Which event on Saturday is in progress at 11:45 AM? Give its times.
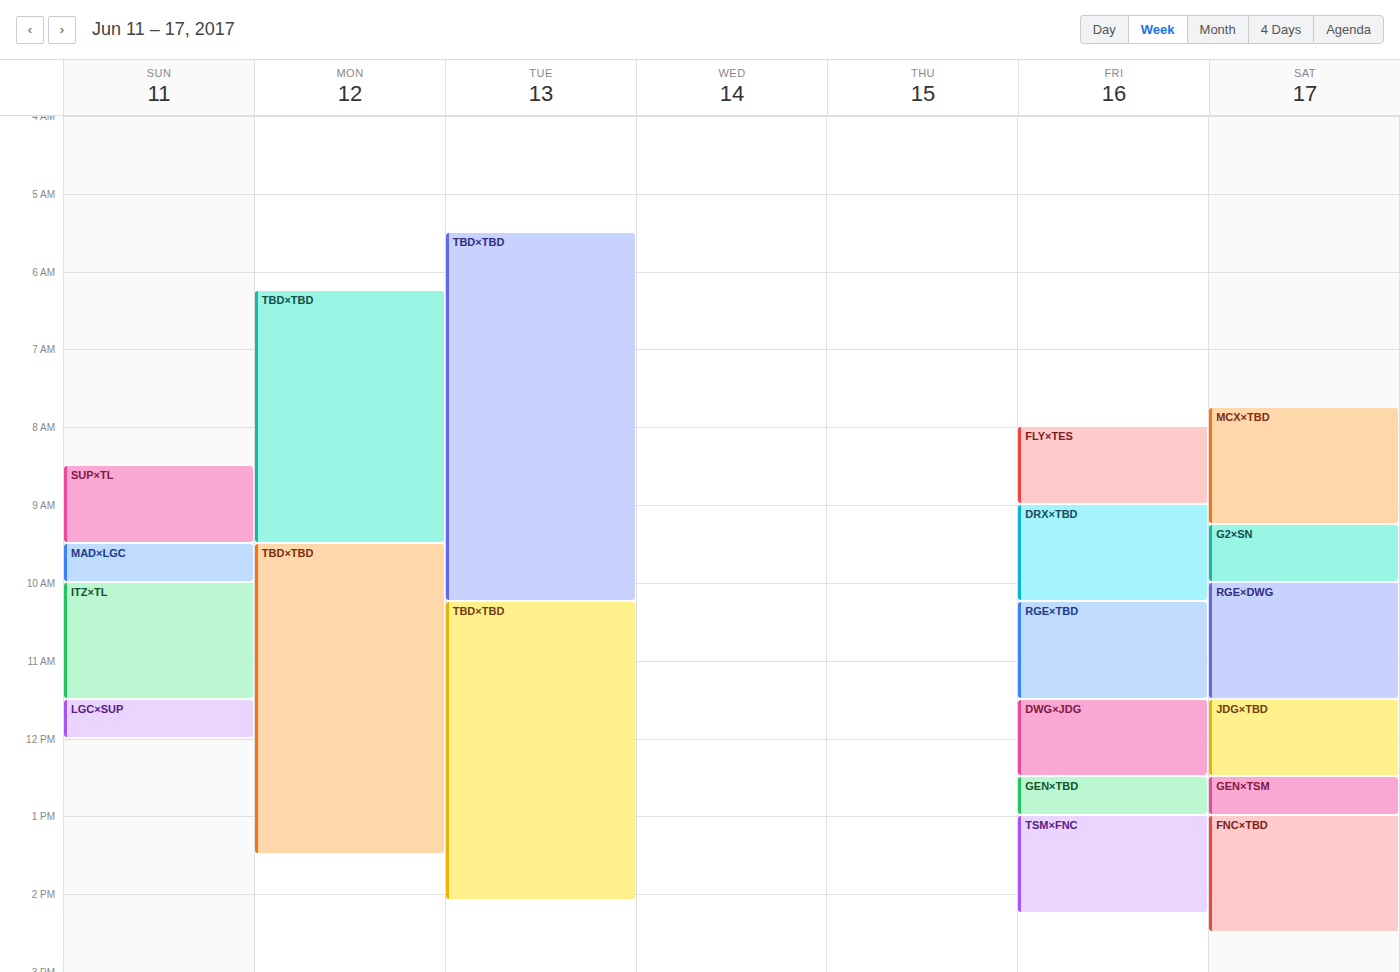
"JDG×TBD", 11:30 AM to 12:30 PM